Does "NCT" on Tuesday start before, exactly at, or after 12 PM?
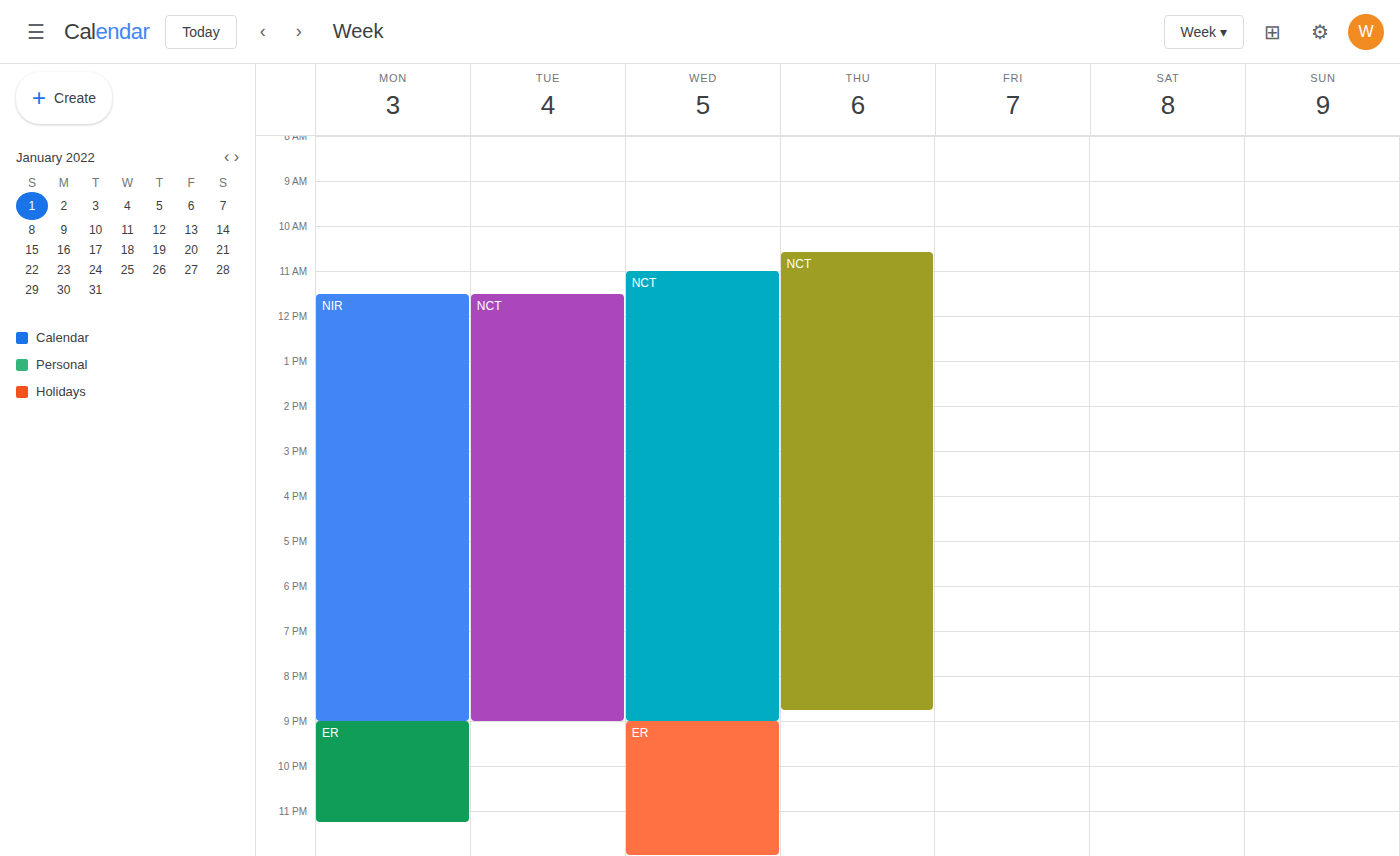
11:30 AM -- before 12 PM, 30 minutes above the 12 PM line.